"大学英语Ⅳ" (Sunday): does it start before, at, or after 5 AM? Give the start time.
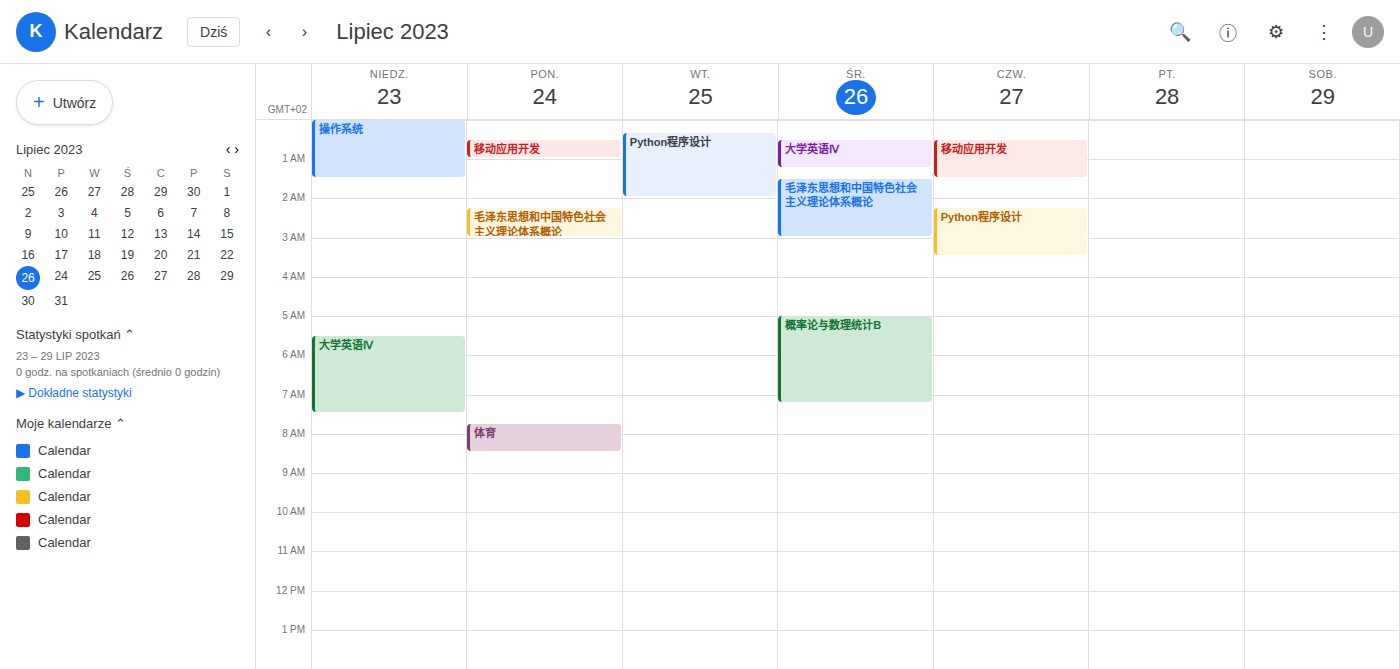
5:30 AM -- after 5 AM, 30 minutes below the 5 AM line.